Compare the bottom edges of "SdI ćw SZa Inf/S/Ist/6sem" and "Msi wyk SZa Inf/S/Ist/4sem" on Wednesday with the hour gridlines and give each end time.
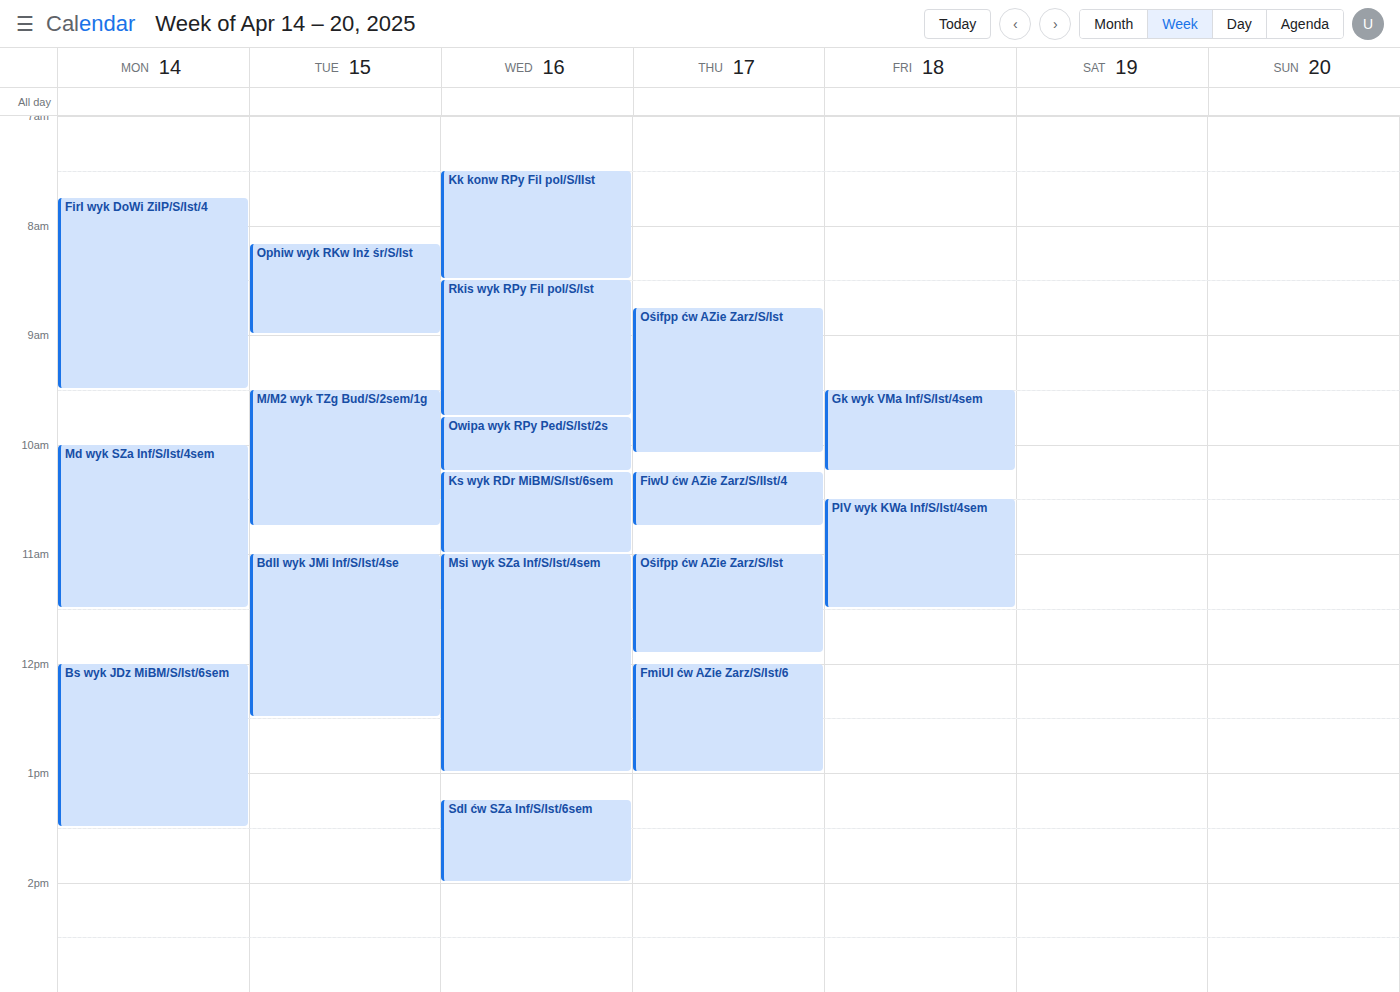
"SdI ćw SZa Inf/S/Ist/6sem": 2:00 PM, exactly on the 2 PM line. "Msi wyk SZa Inf/S/Ist/4sem": 1:00 PM, exactly on the 1 PM line.